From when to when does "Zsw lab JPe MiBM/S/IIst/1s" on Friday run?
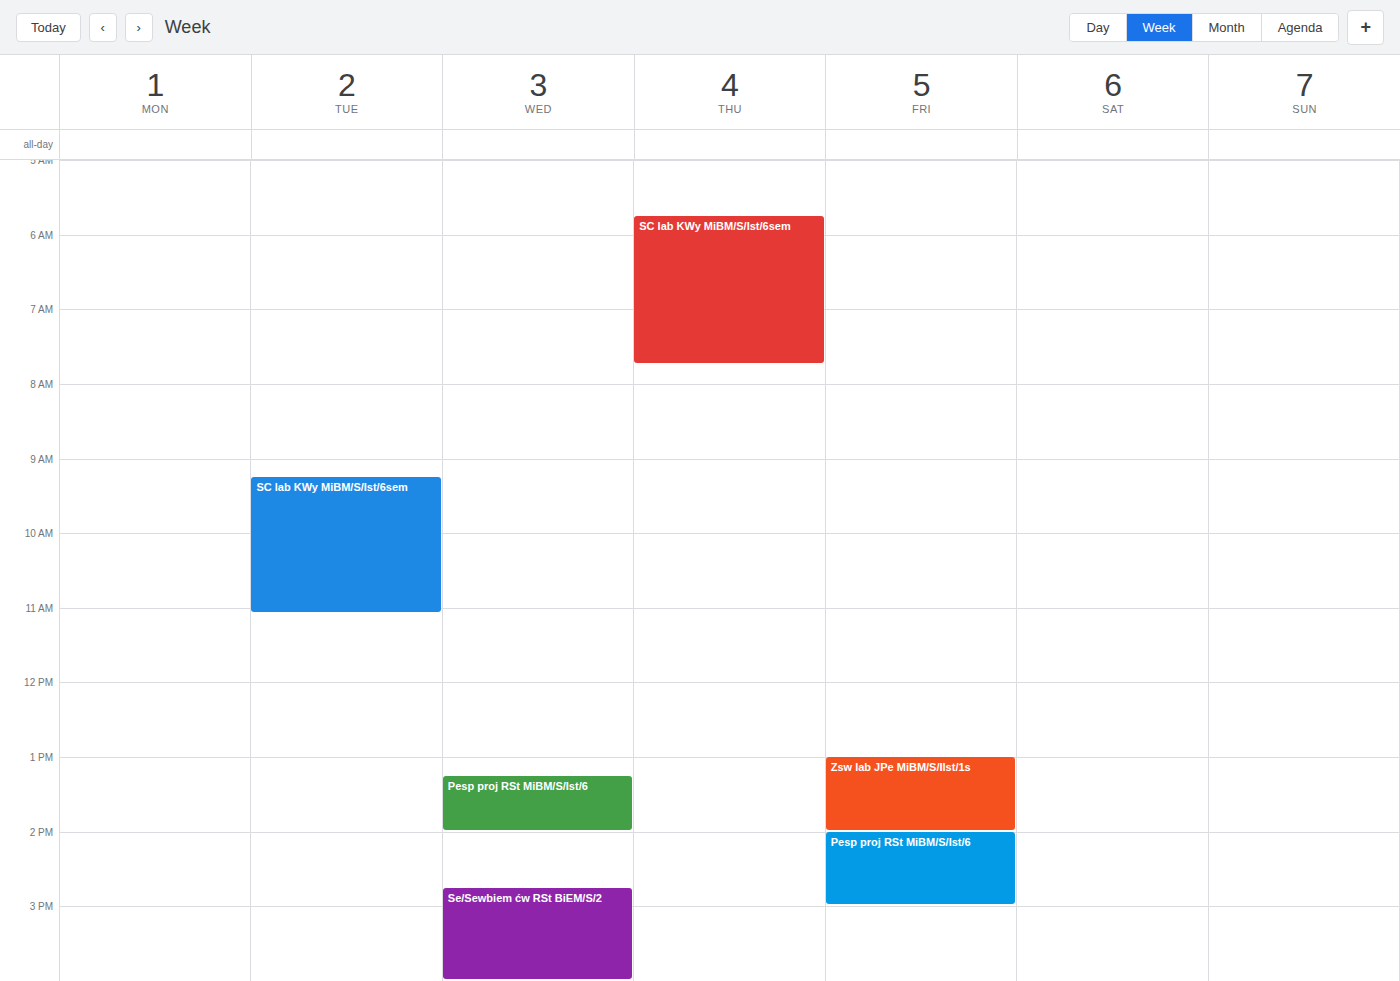
1:00 PM to 2:00 PM